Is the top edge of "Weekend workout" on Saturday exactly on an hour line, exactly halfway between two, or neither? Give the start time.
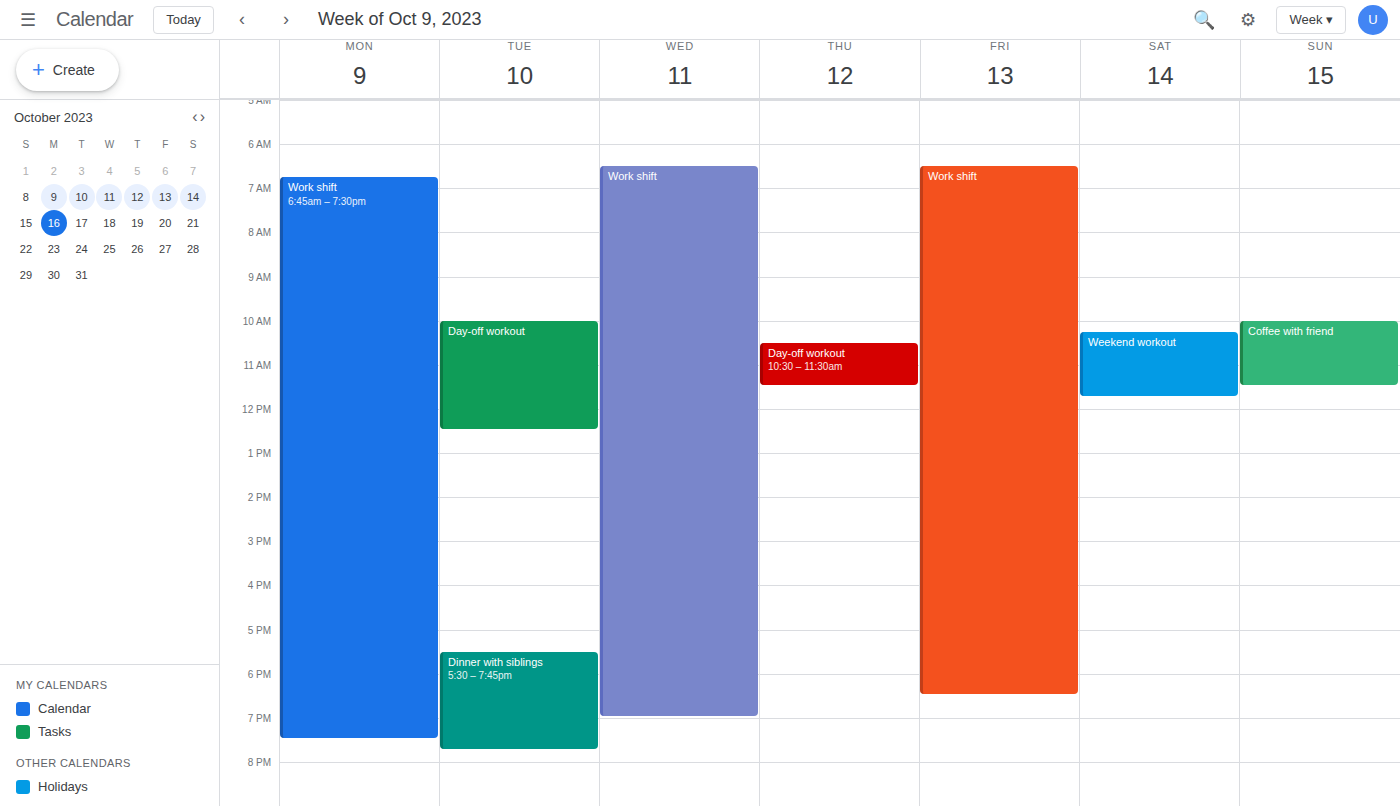
10:15 -- neither: a quarter of the way from the 10:00 line to the 11:00 line.